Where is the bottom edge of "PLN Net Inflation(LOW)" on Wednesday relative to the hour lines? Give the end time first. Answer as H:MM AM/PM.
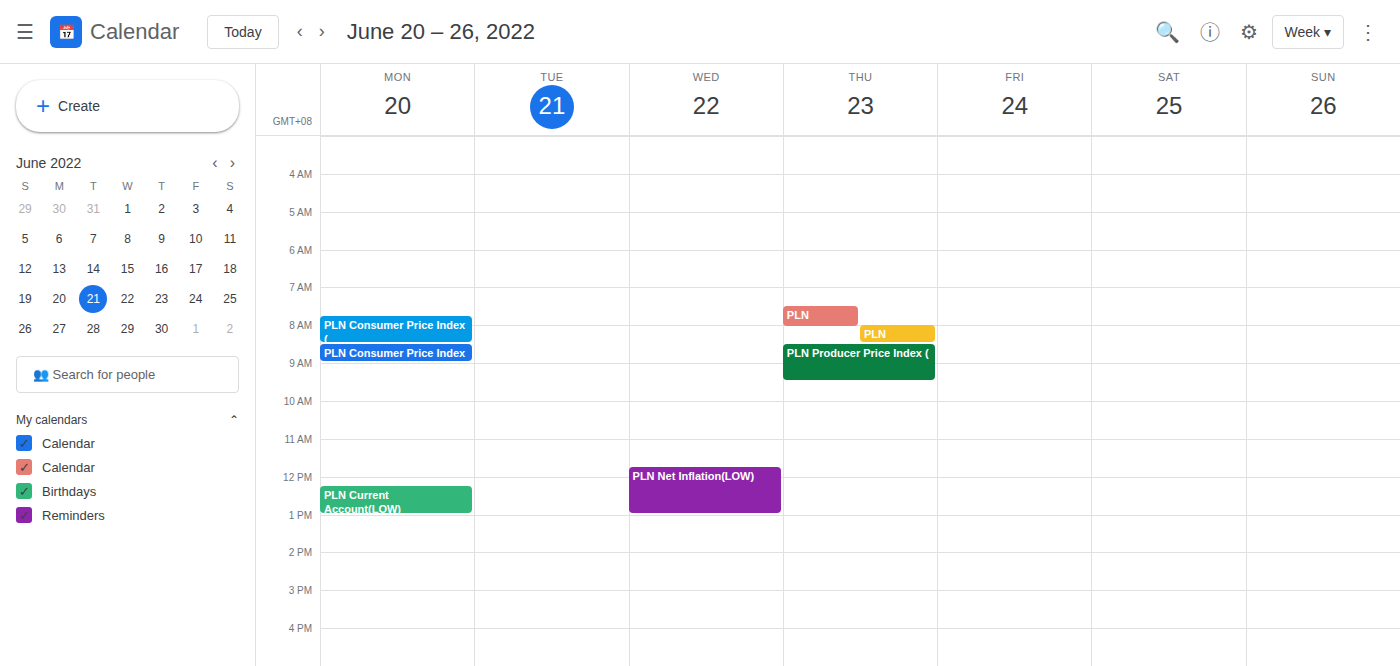
1:00 PM -- exactly on the 1 PM line.